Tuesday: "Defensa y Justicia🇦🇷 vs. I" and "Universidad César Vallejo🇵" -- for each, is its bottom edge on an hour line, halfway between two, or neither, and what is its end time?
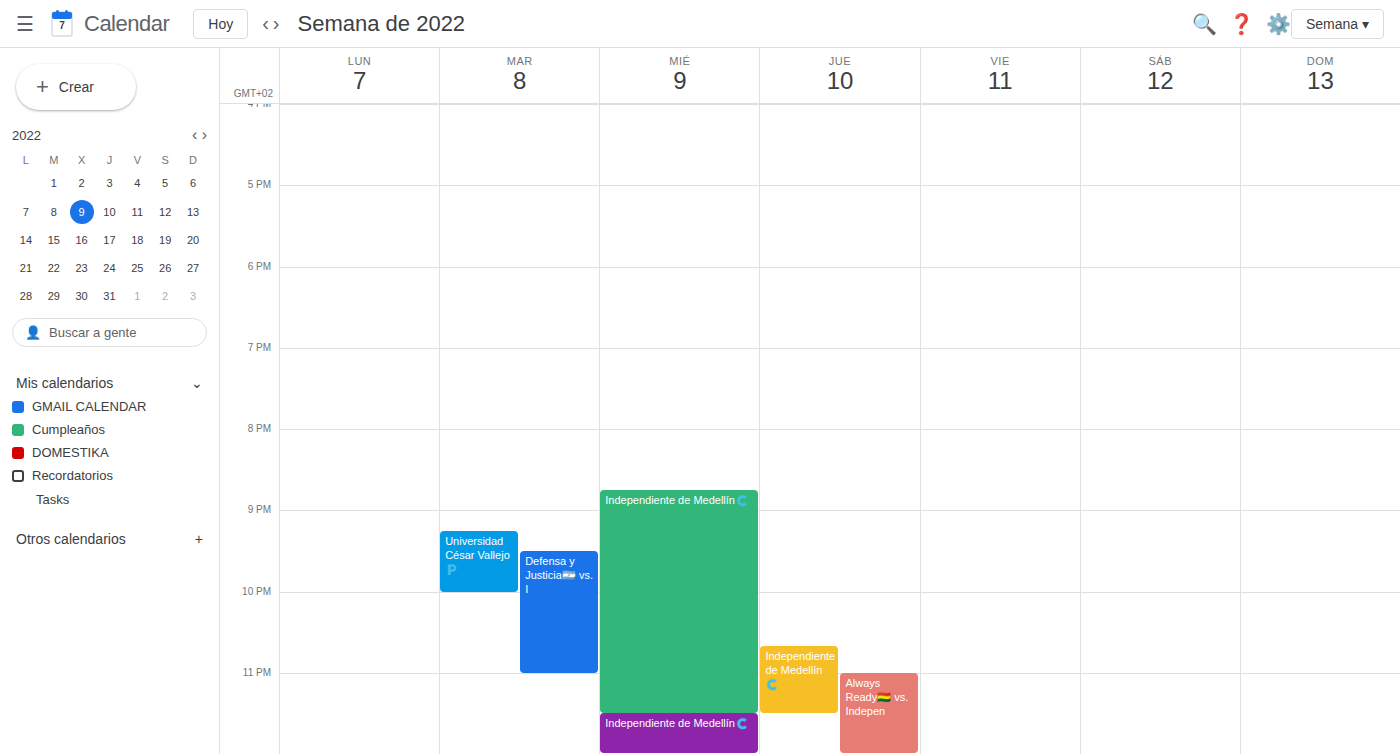
"Defensa y Justicia🇦🇷 vs. I": 11:00 PM, exactly on the 11 PM line. "Universidad César Vallejo🇵": 10:00 PM, exactly on the 10 PM line.